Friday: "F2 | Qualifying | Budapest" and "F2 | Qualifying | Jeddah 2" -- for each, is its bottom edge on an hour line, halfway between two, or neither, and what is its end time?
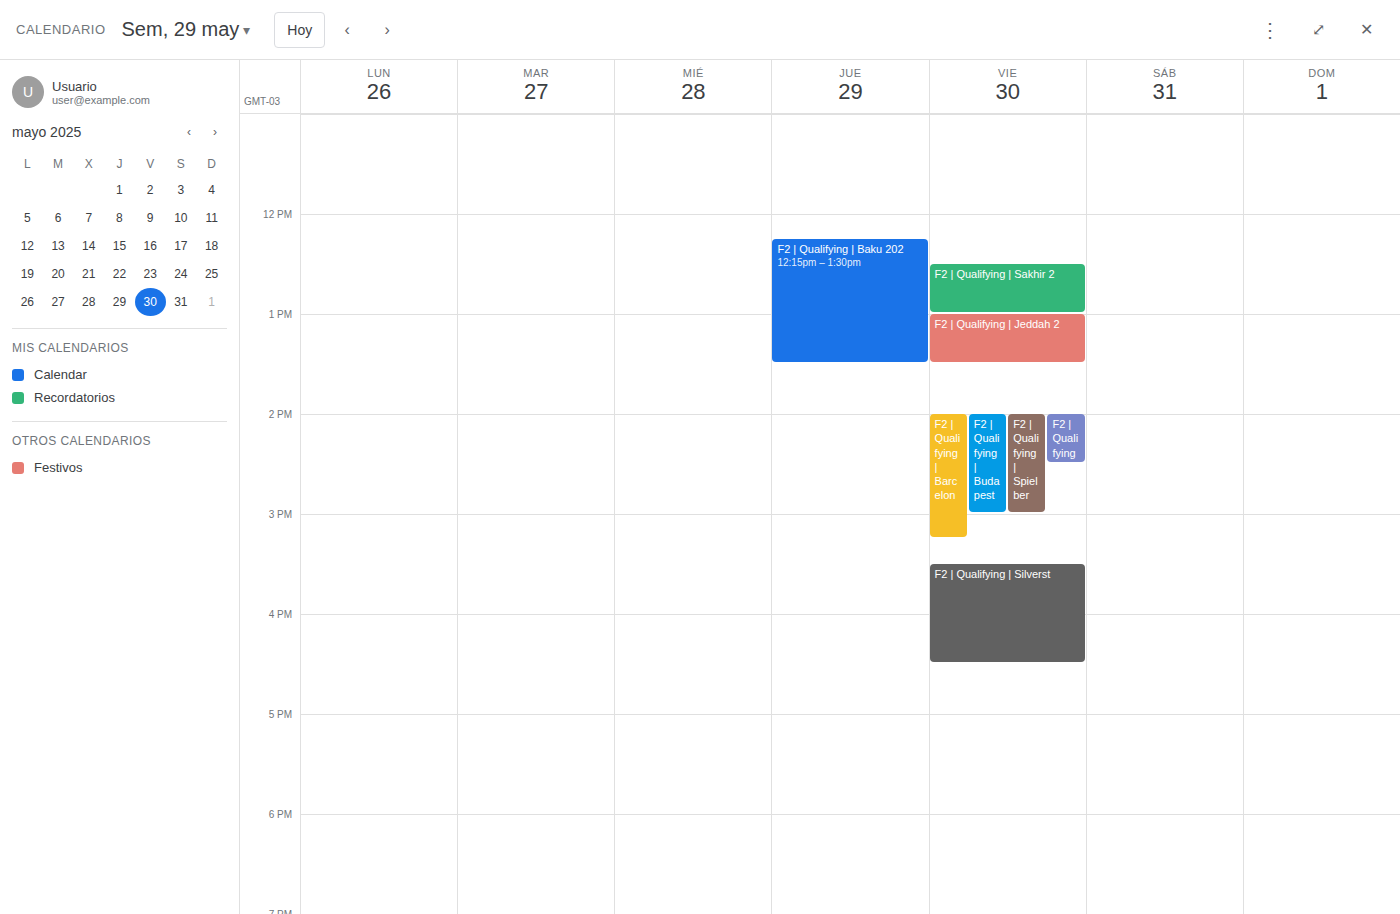
"F2 | Qualifying | Budapest": 3:00 PM, exactly on the 3 PM line. "F2 | Qualifying | Jeddah 2": 1:30 PM, halfway between the 1 PM and 2 PM lines.